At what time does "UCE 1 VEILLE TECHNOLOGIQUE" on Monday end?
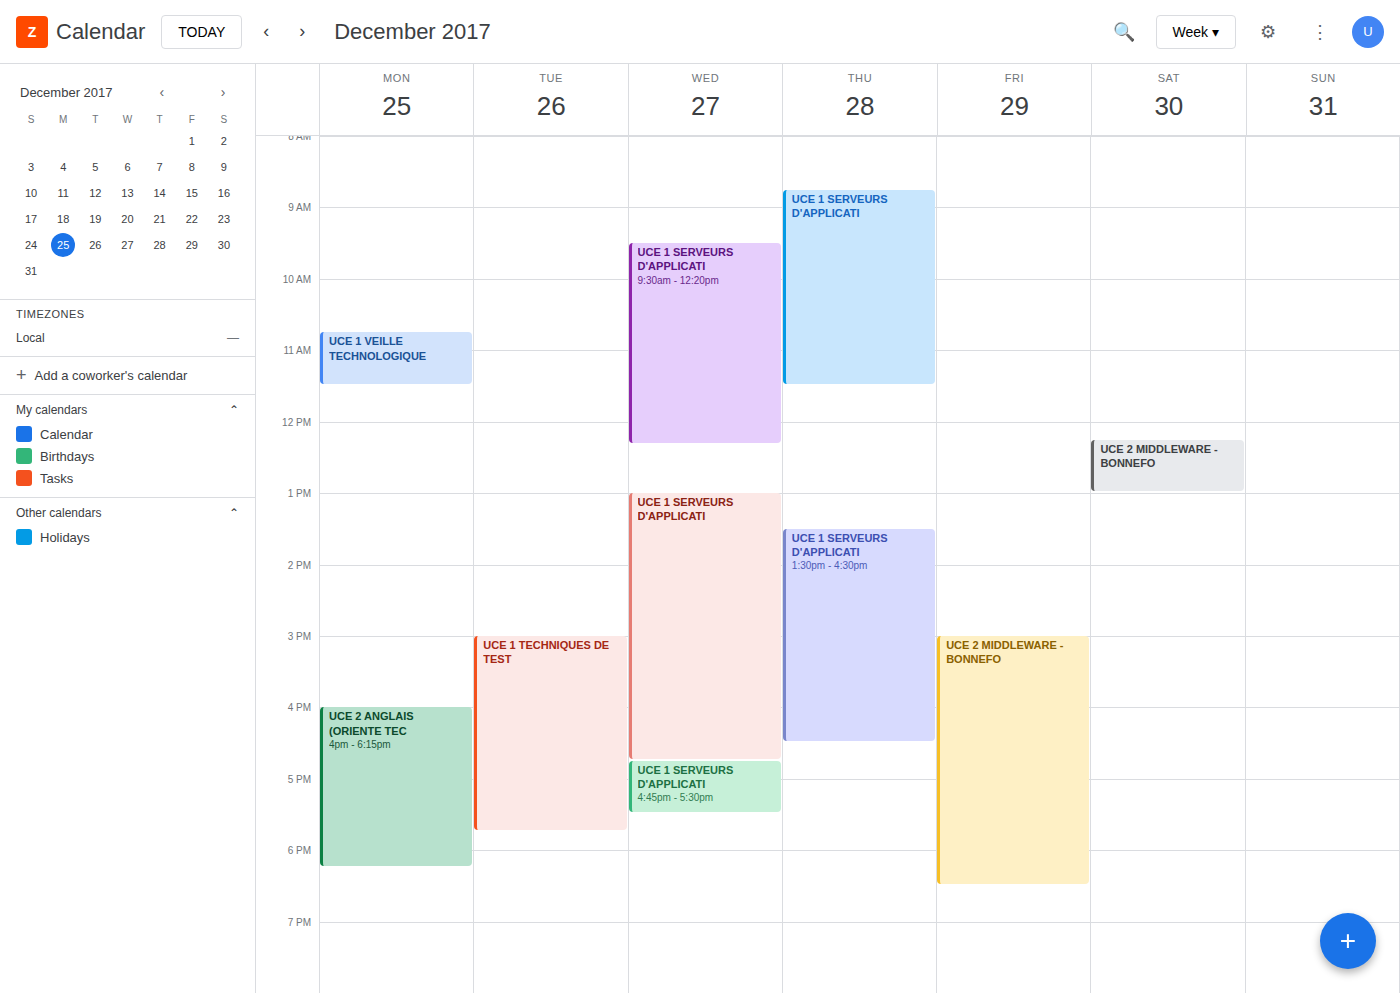
11:30